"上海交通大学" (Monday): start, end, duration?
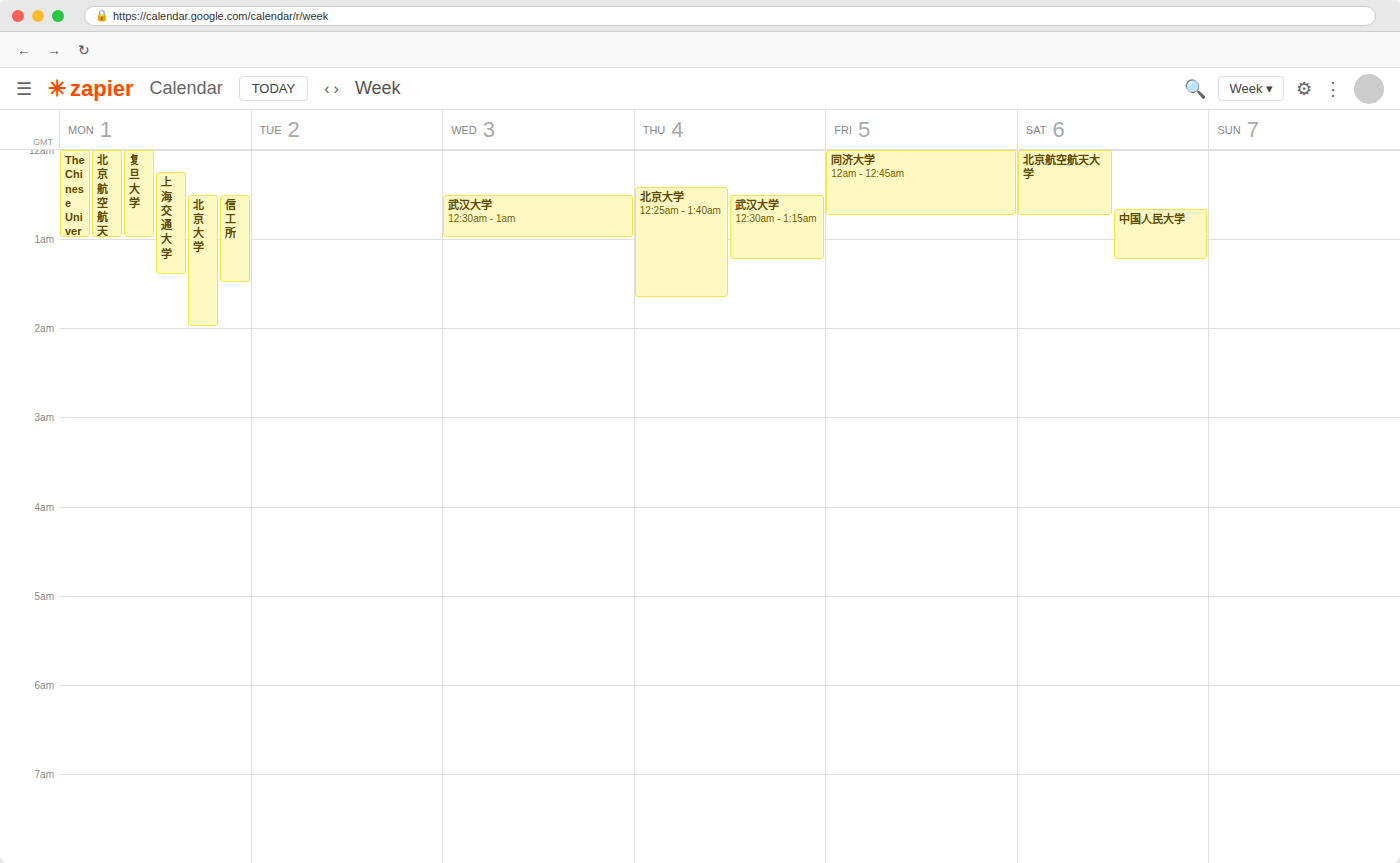
12:15 AM to 1:25 AM, 1 hour 10 minutes